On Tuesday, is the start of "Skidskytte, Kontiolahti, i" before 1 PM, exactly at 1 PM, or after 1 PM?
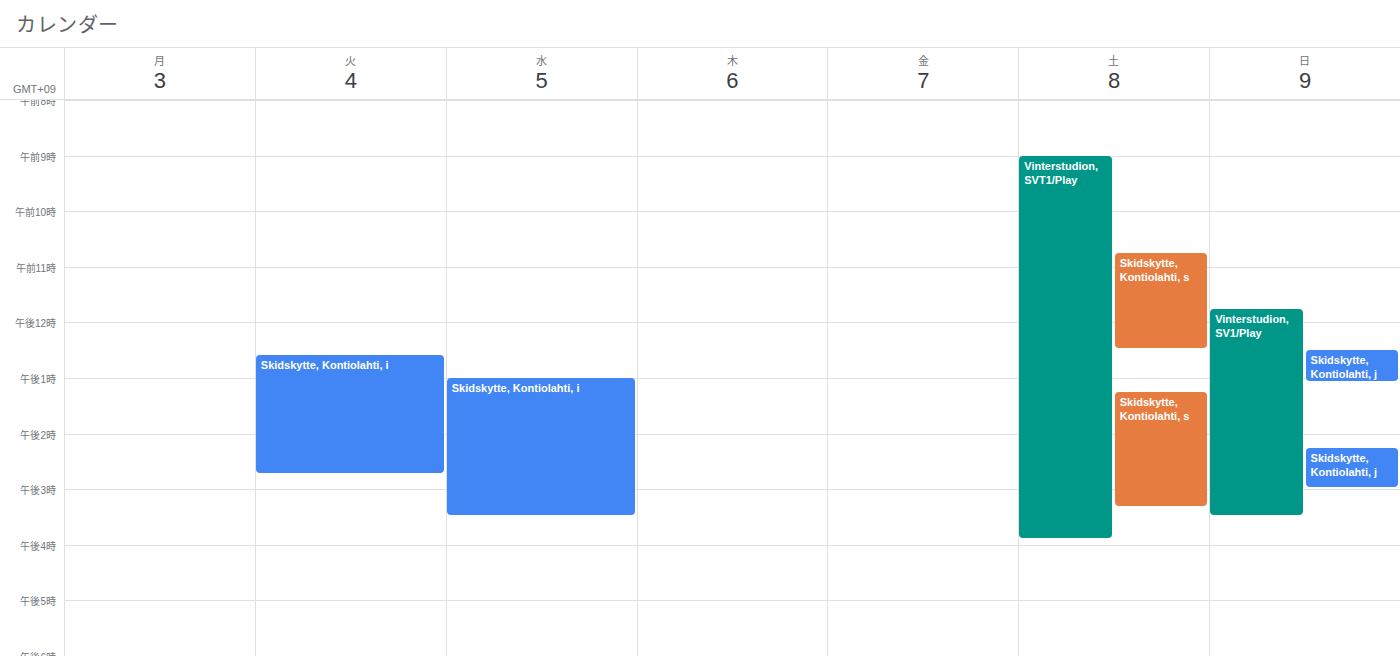
12:35 PM -- before 1 PM, 25 minutes above the 1 PM line.